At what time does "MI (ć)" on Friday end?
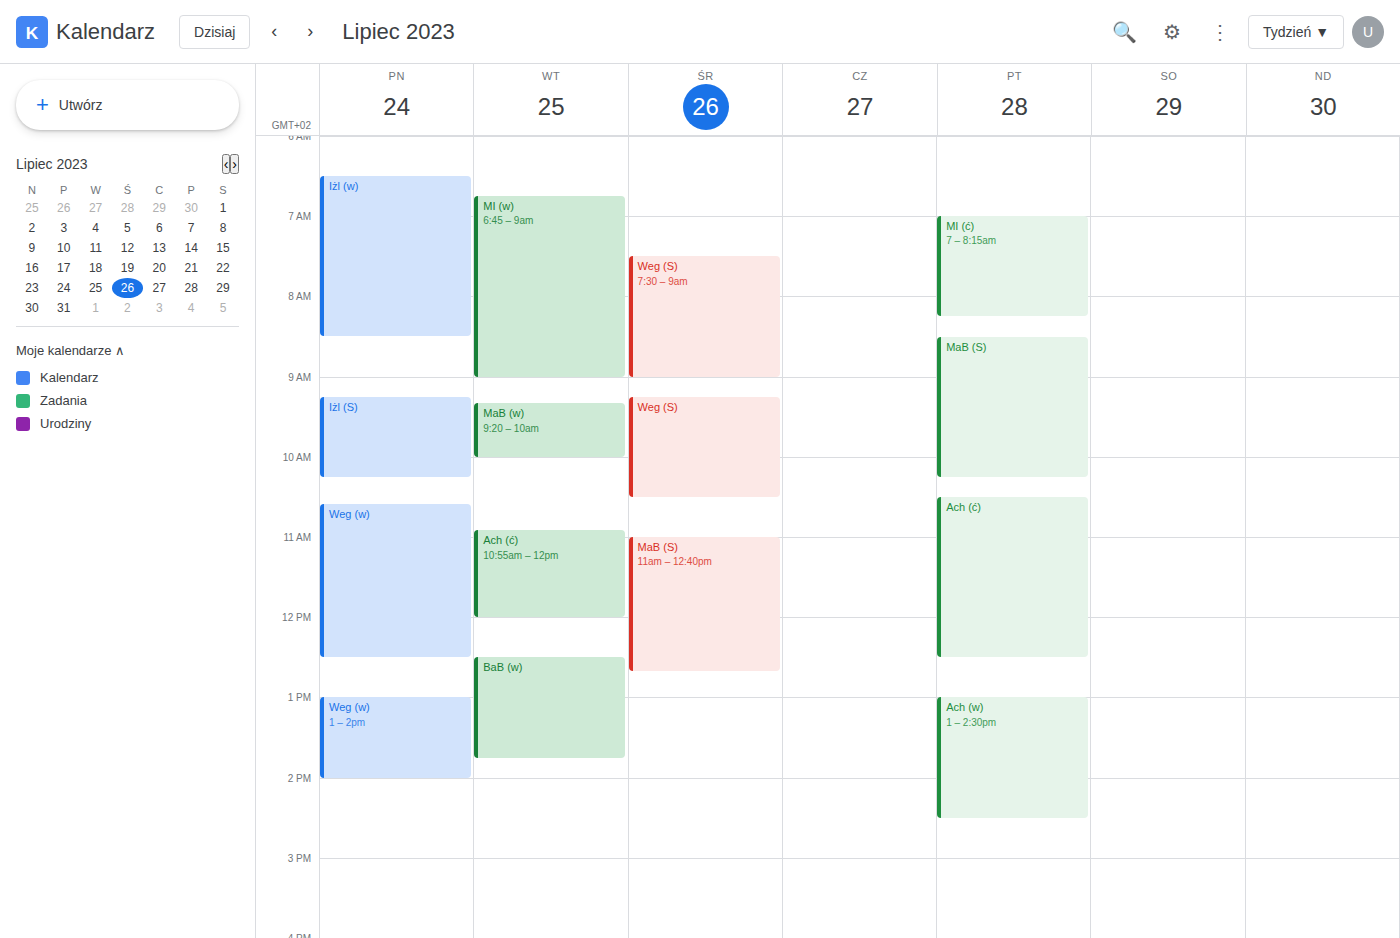
8:15 AM